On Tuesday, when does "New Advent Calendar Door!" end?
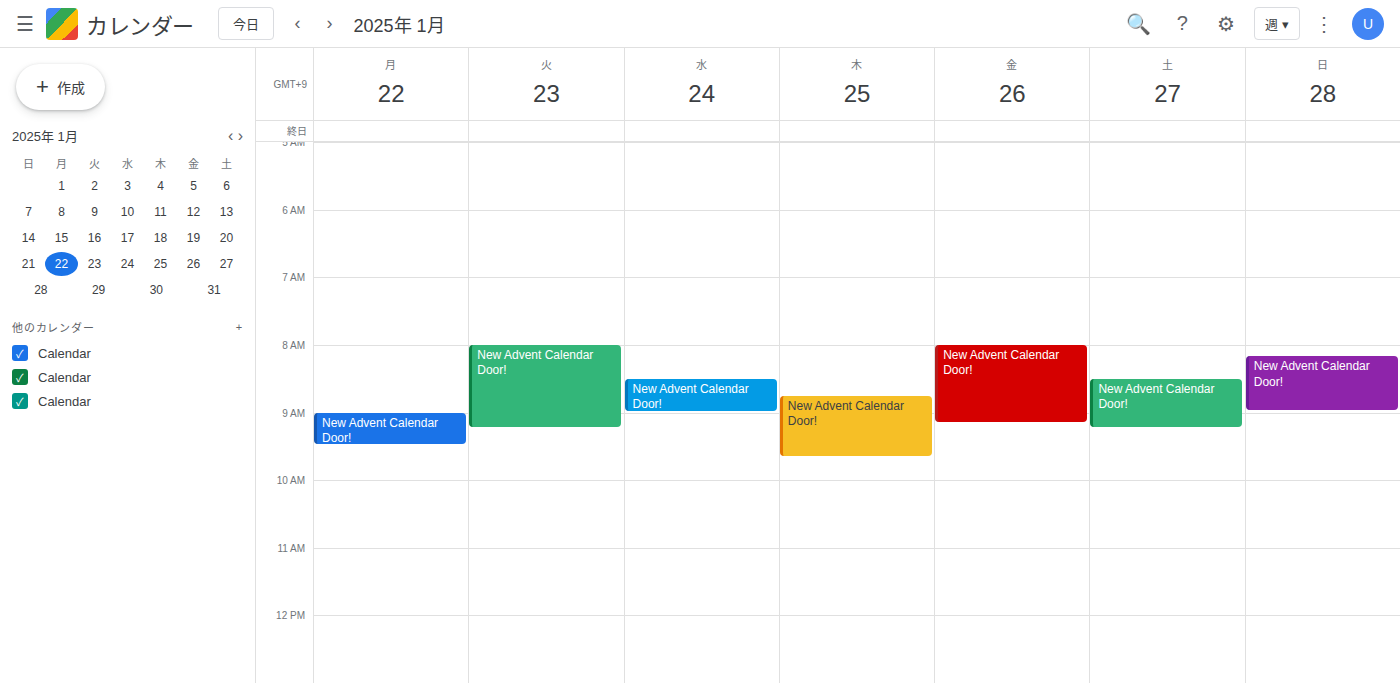
9:15 AM